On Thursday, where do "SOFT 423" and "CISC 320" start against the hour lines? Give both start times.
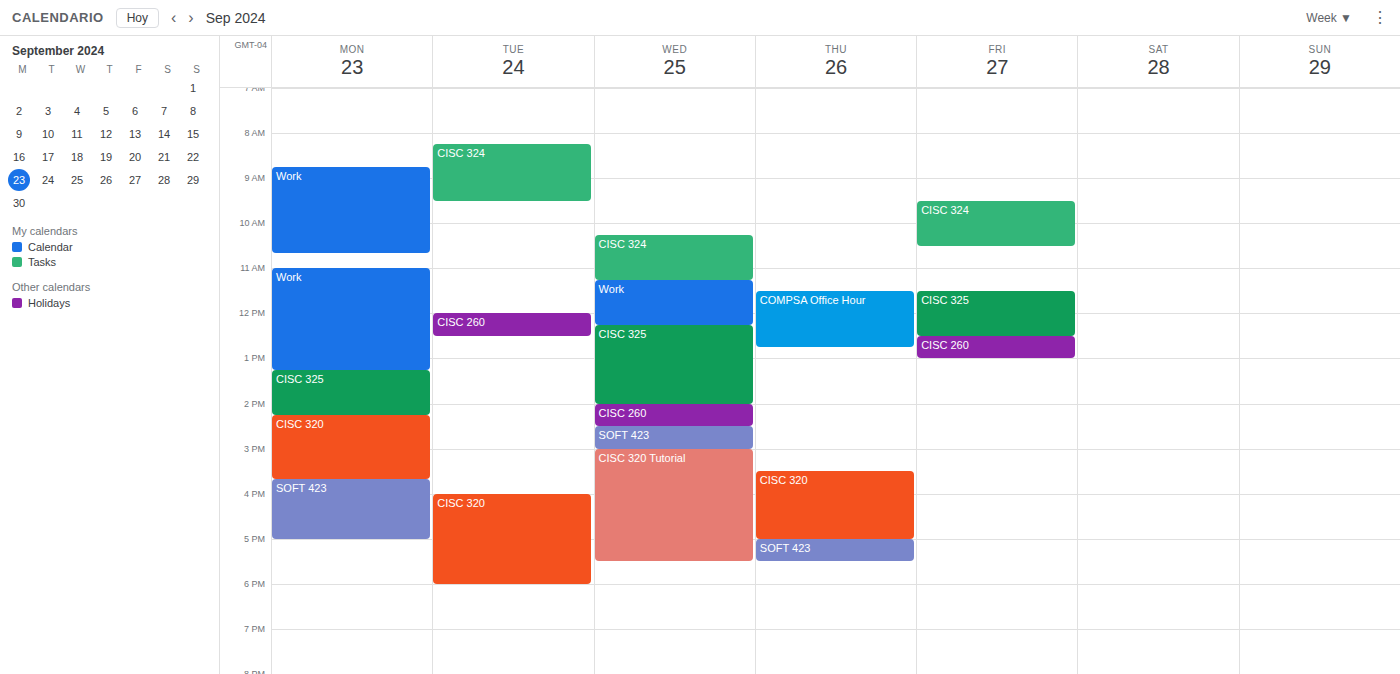
"SOFT 423": 5:00 PM, exactly on the 5 PM line. "CISC 320": 3:30 PM, halfway between the 3 PM and 4 PM lines.